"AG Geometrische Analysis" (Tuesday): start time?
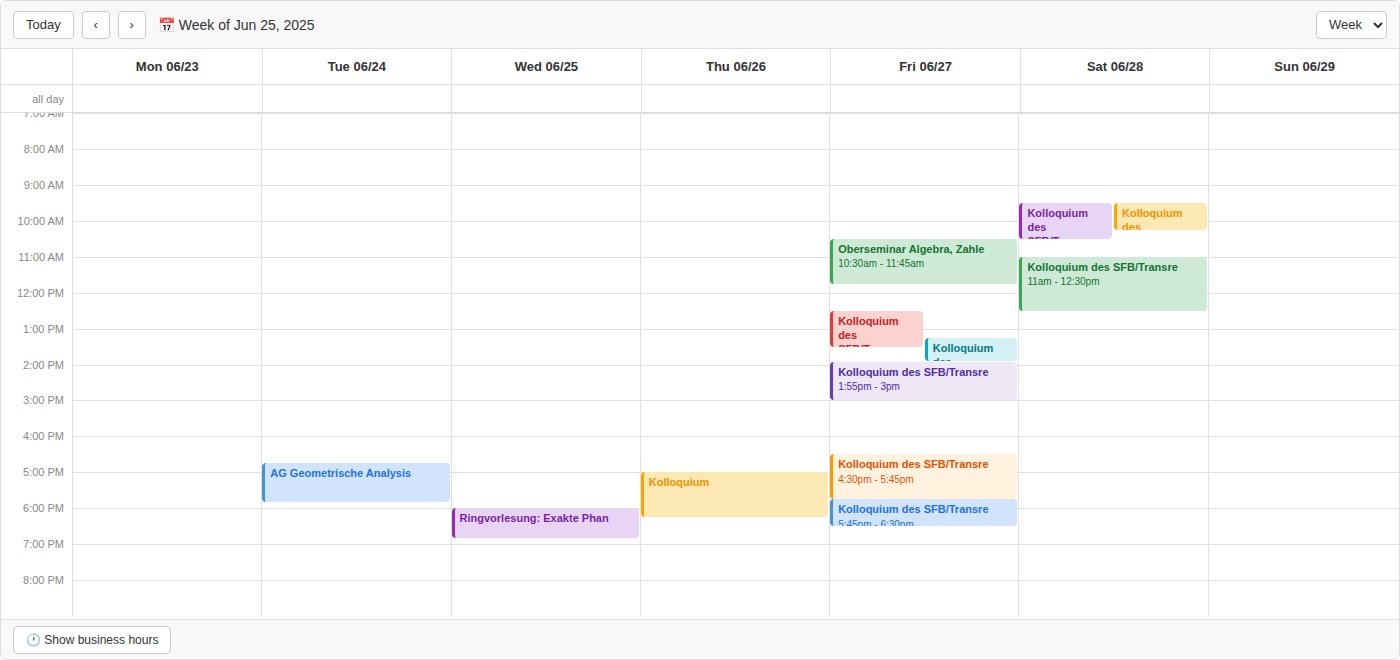
4:45 PM